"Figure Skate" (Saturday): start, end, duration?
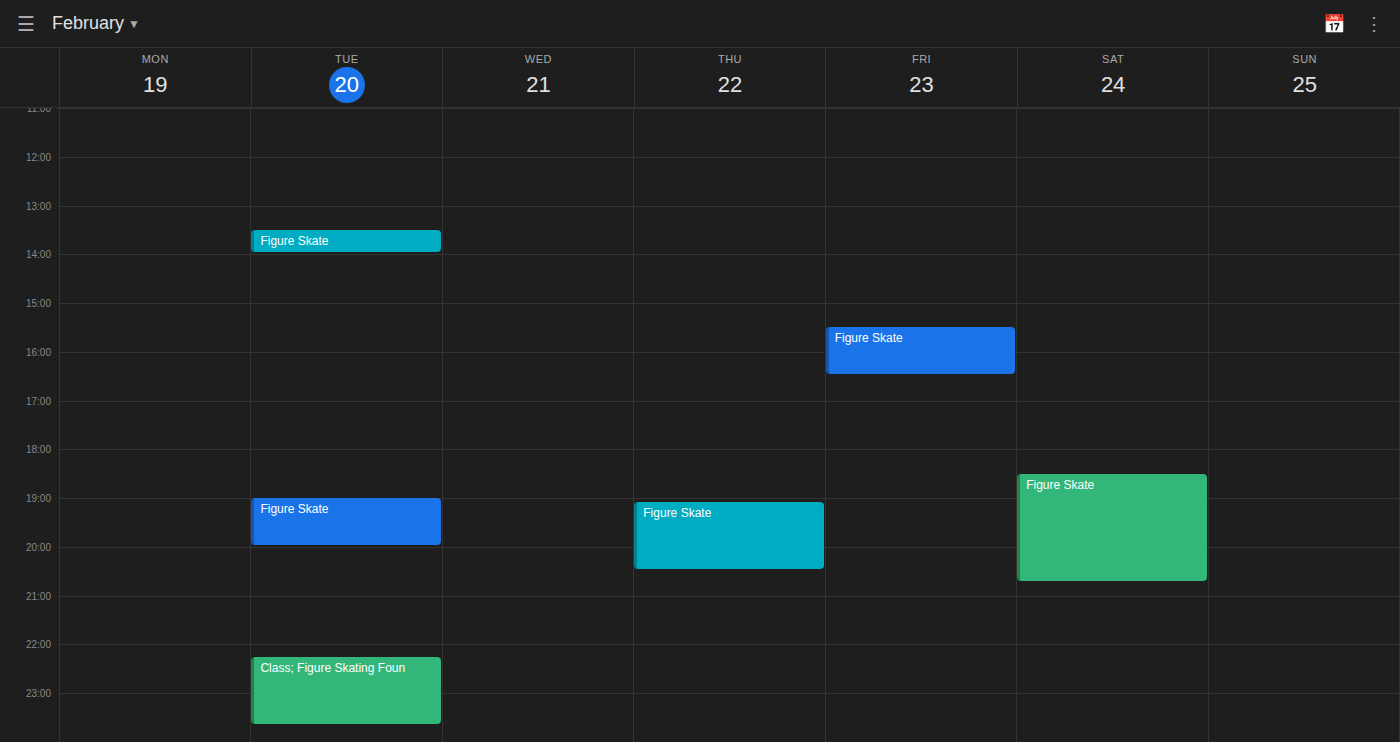
6:30 PM to 8:45 PM, 2 hours 15 minutes